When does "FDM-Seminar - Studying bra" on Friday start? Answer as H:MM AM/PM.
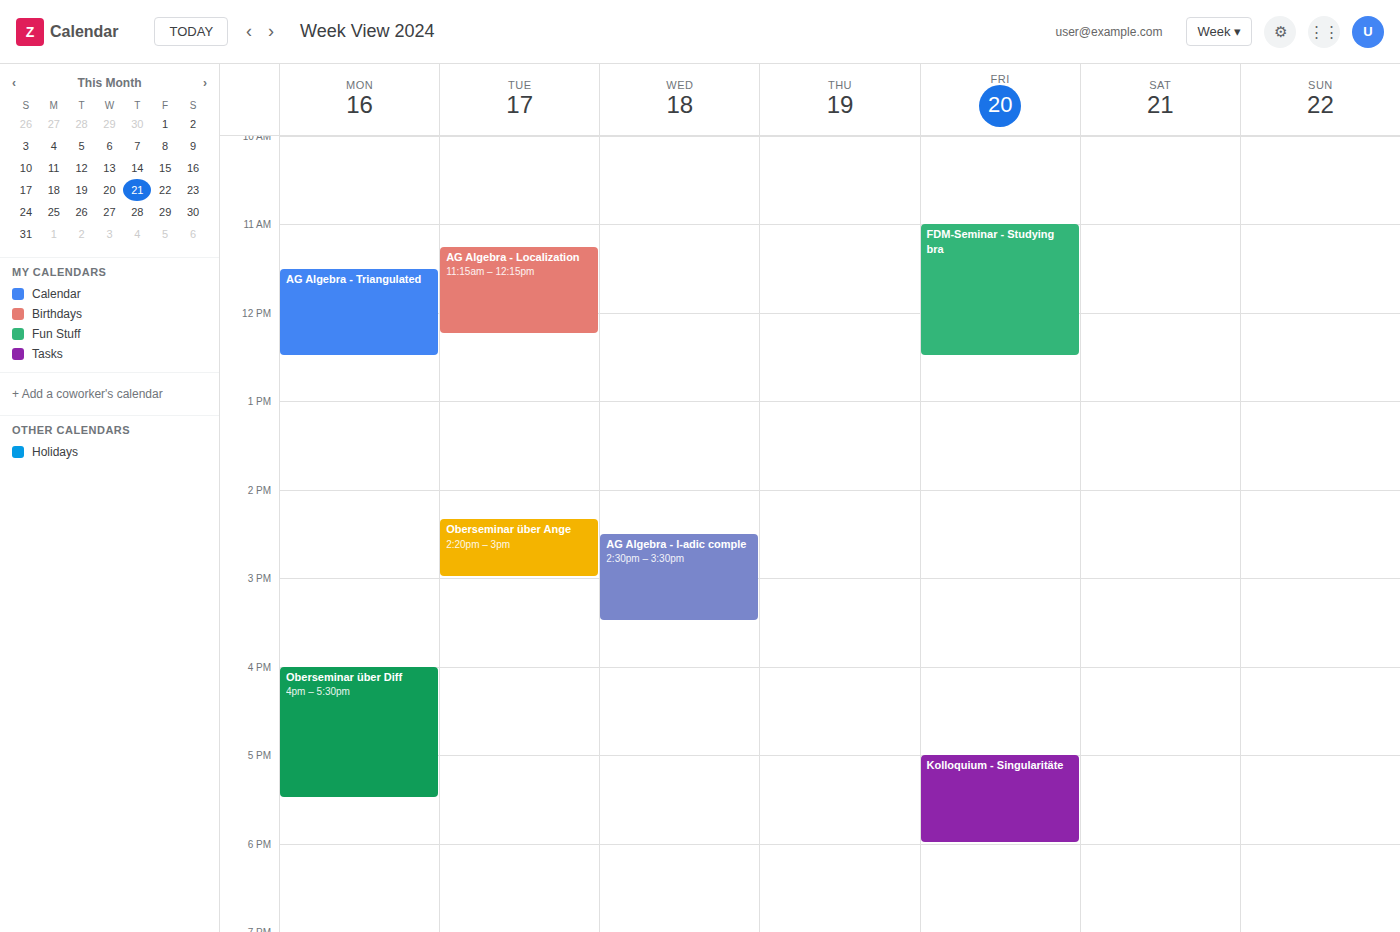
11:00 AM